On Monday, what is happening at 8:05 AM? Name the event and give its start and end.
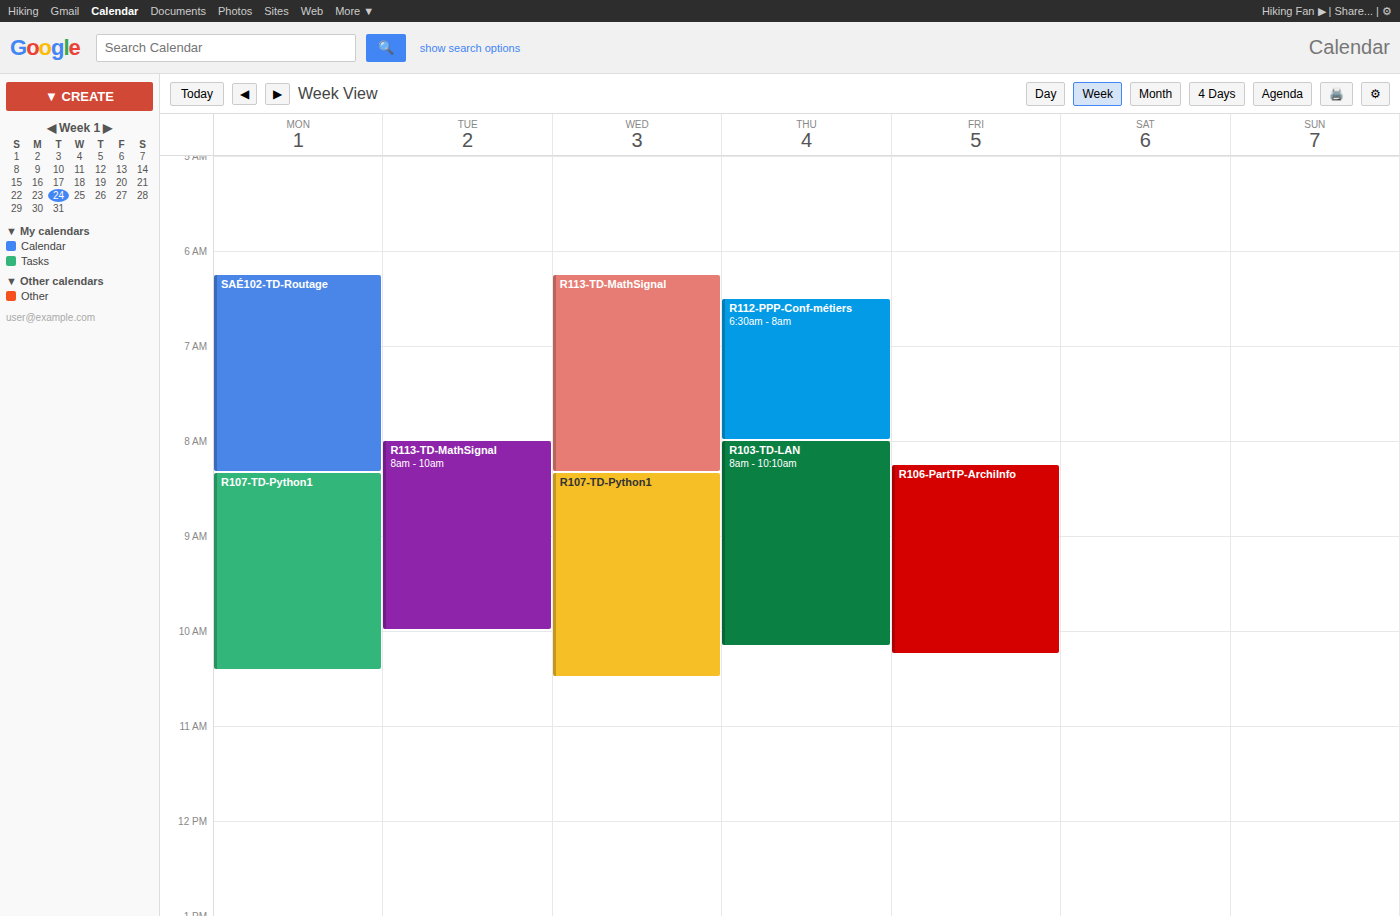
"SAÉ102-TD-Routage", 6:15 AM to 8:20 AM